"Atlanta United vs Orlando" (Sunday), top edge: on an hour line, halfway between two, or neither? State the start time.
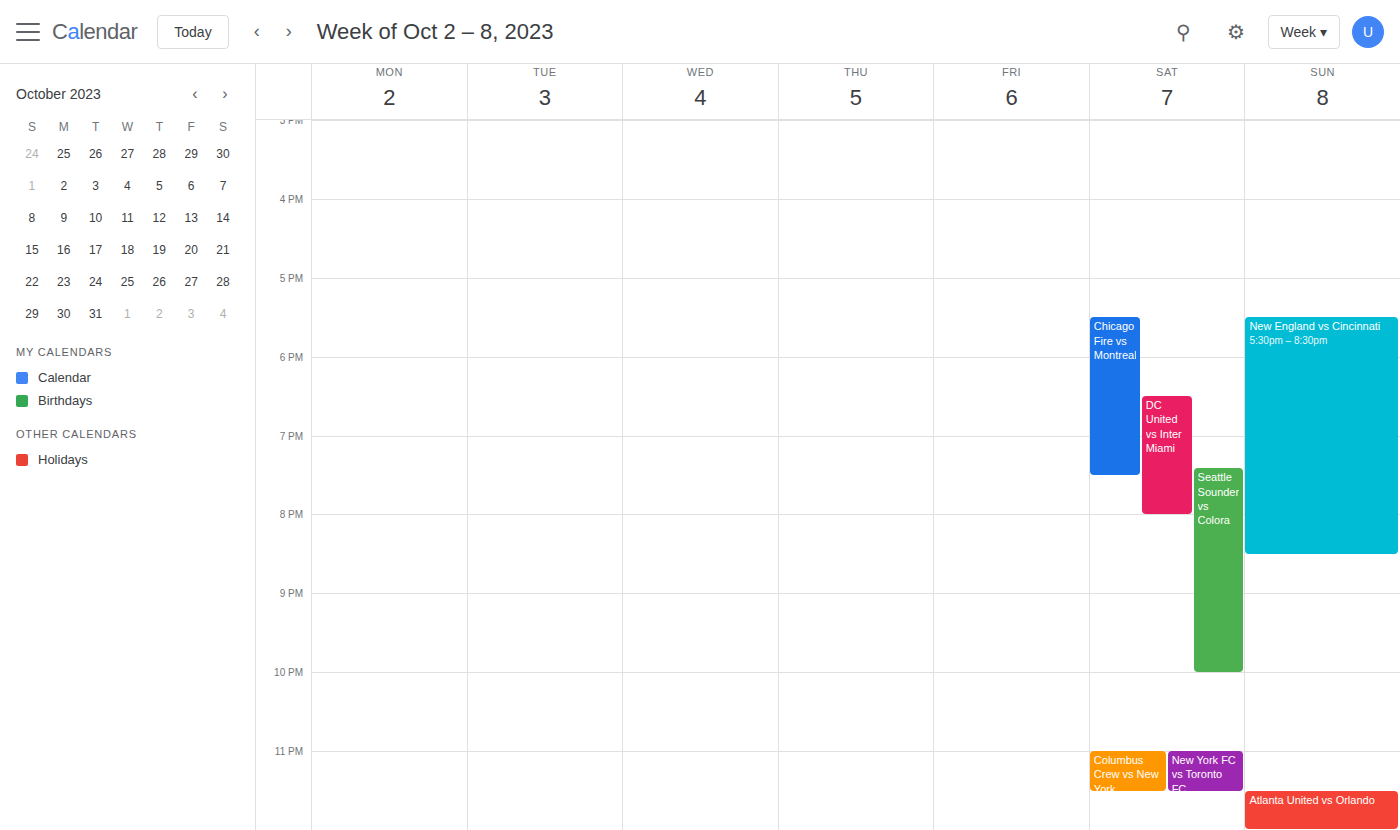
11:30 PM -- halfway between the 11 PM and 12 AM lines.